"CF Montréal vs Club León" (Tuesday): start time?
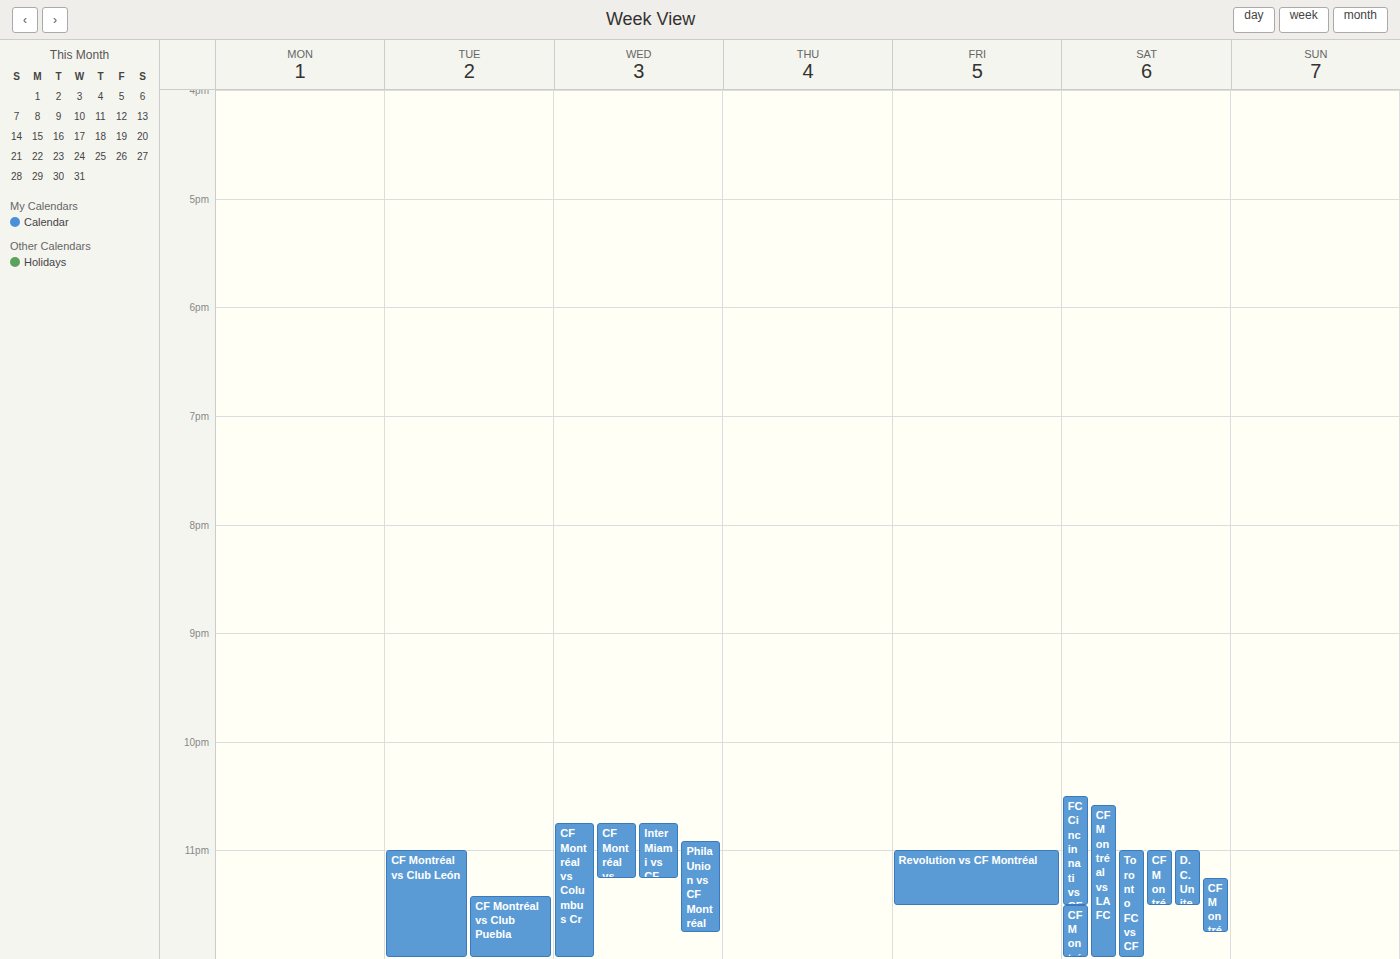
11:00 PM